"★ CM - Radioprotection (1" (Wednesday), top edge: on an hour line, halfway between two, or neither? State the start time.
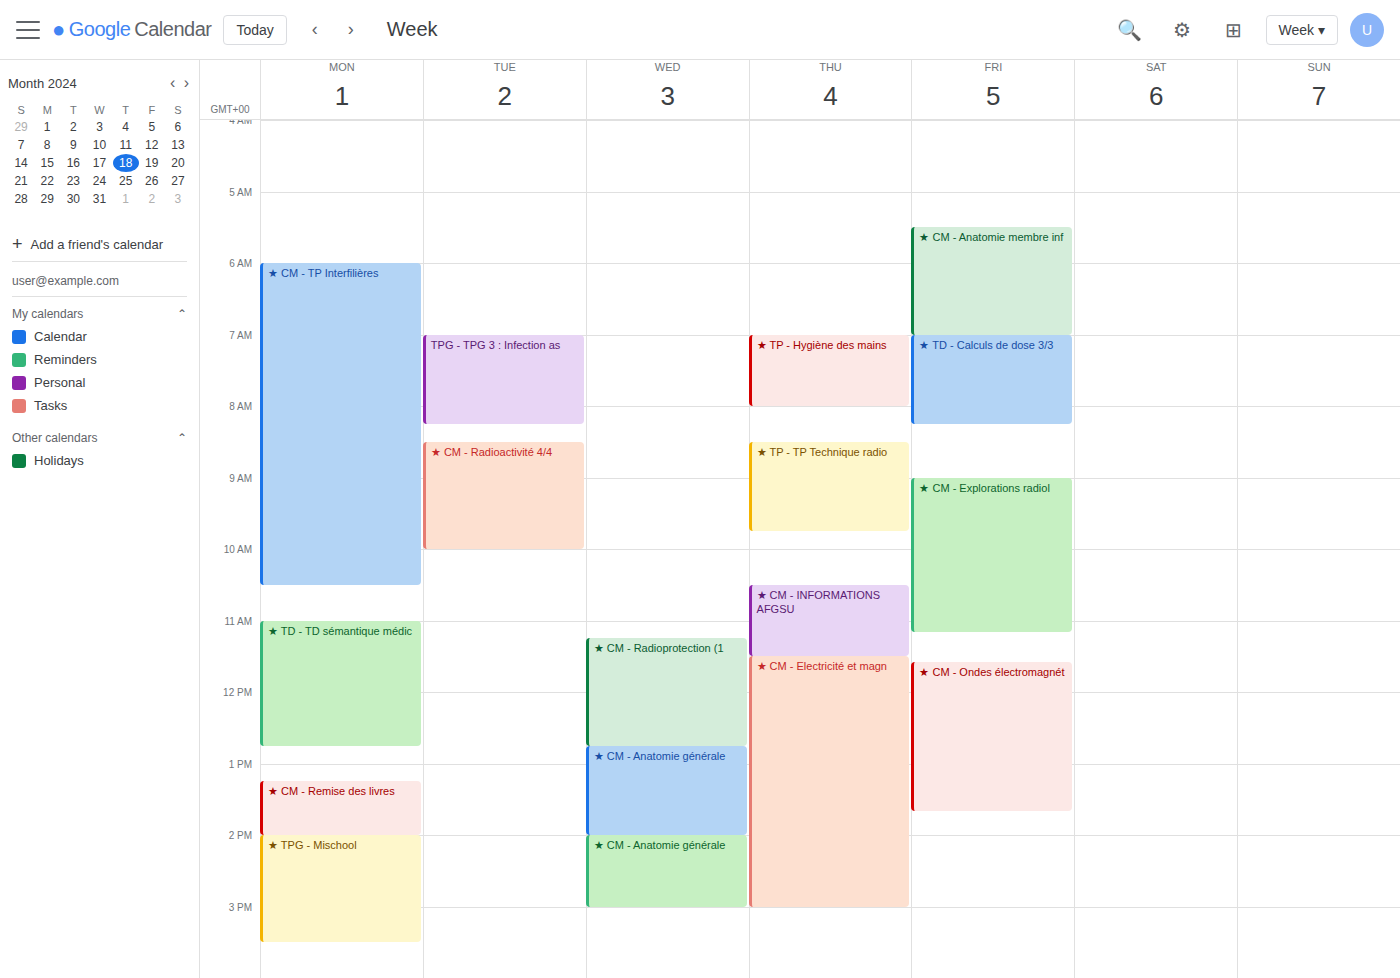
11:15 AM -- neither: a quarter of the way from the 11 AM line to the 12 PM line.